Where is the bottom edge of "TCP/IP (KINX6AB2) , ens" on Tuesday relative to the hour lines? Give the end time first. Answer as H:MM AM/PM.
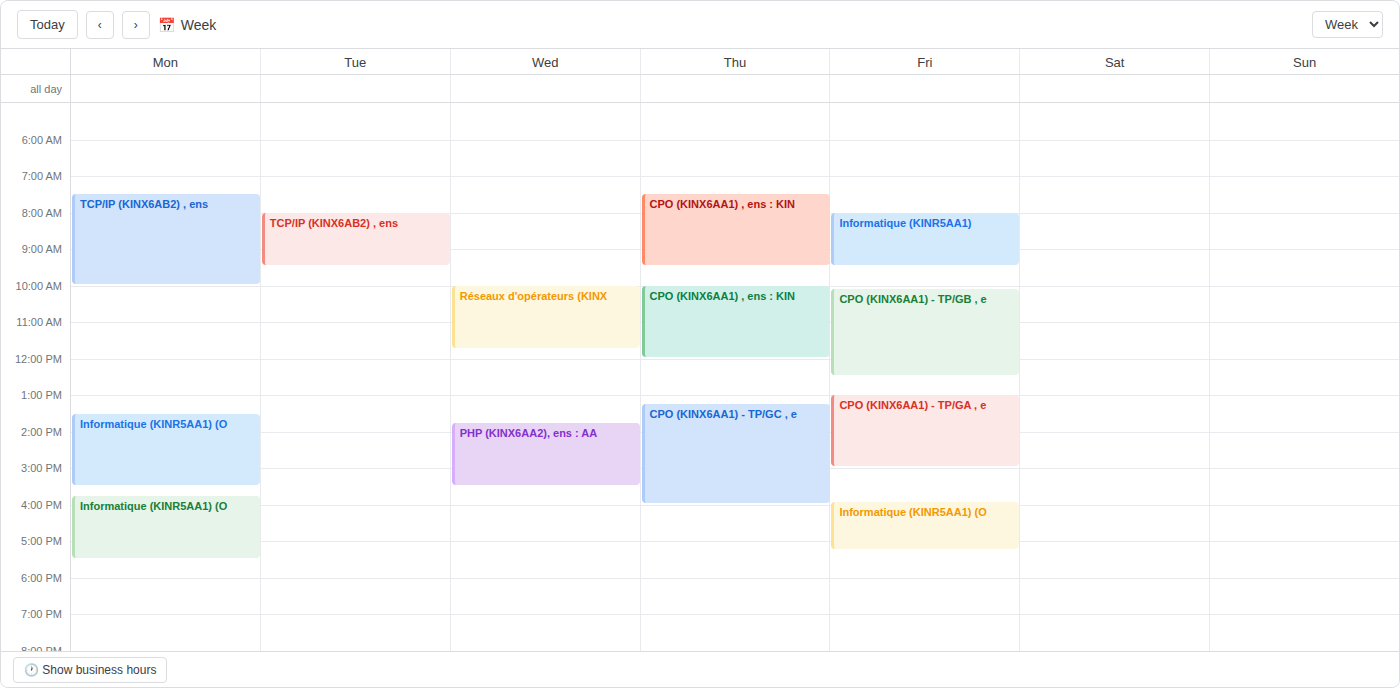
9:30 AM -- halfway between the 9 AM and 10 AM lines.